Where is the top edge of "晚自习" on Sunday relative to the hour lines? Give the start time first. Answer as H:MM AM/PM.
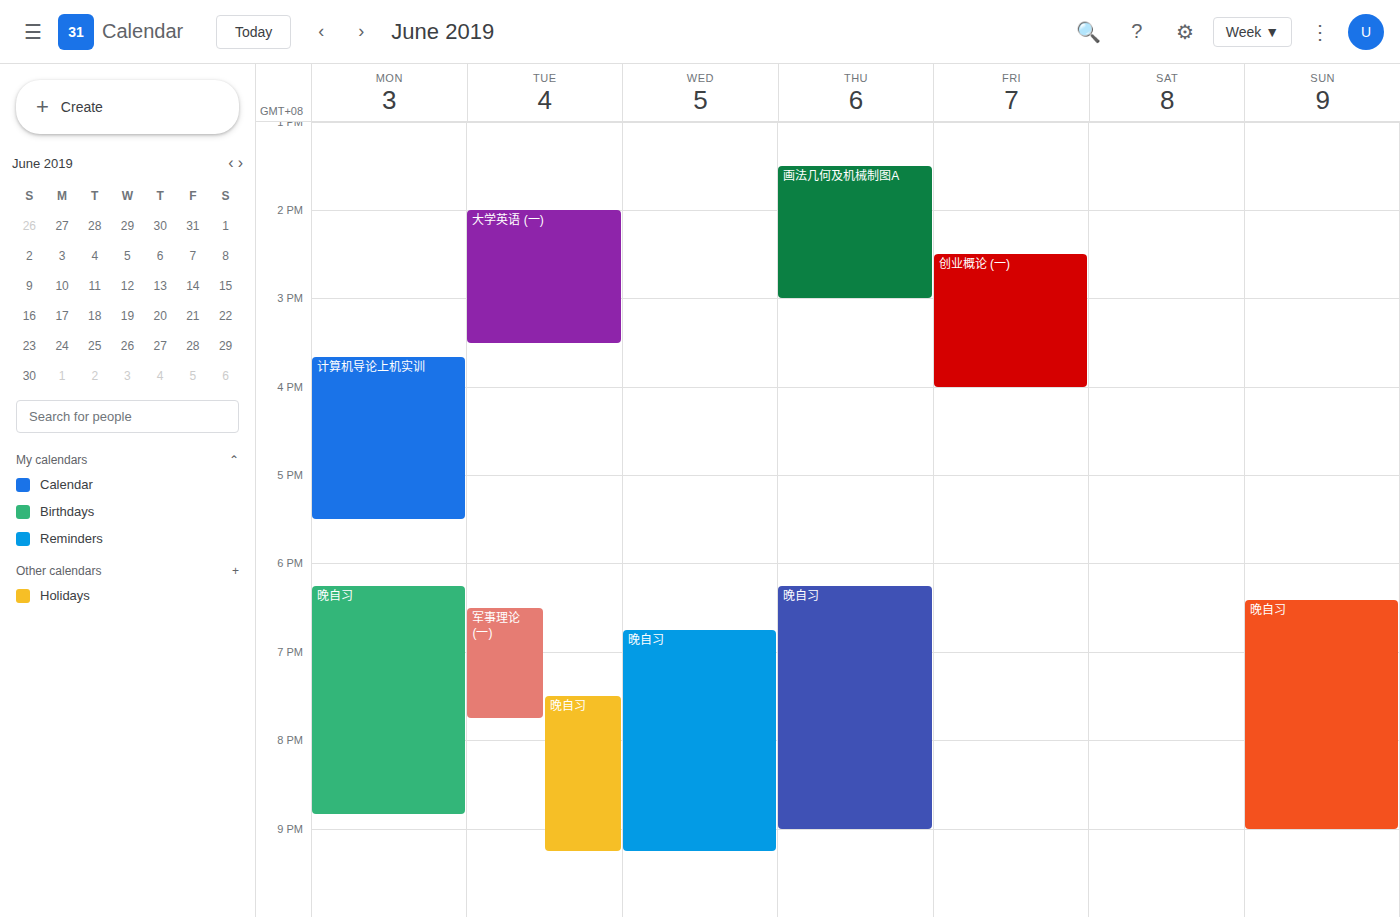
6:25 PM -- neither: 25 minutes below the 6 PM line and 35 minutes above the 7 PM line.